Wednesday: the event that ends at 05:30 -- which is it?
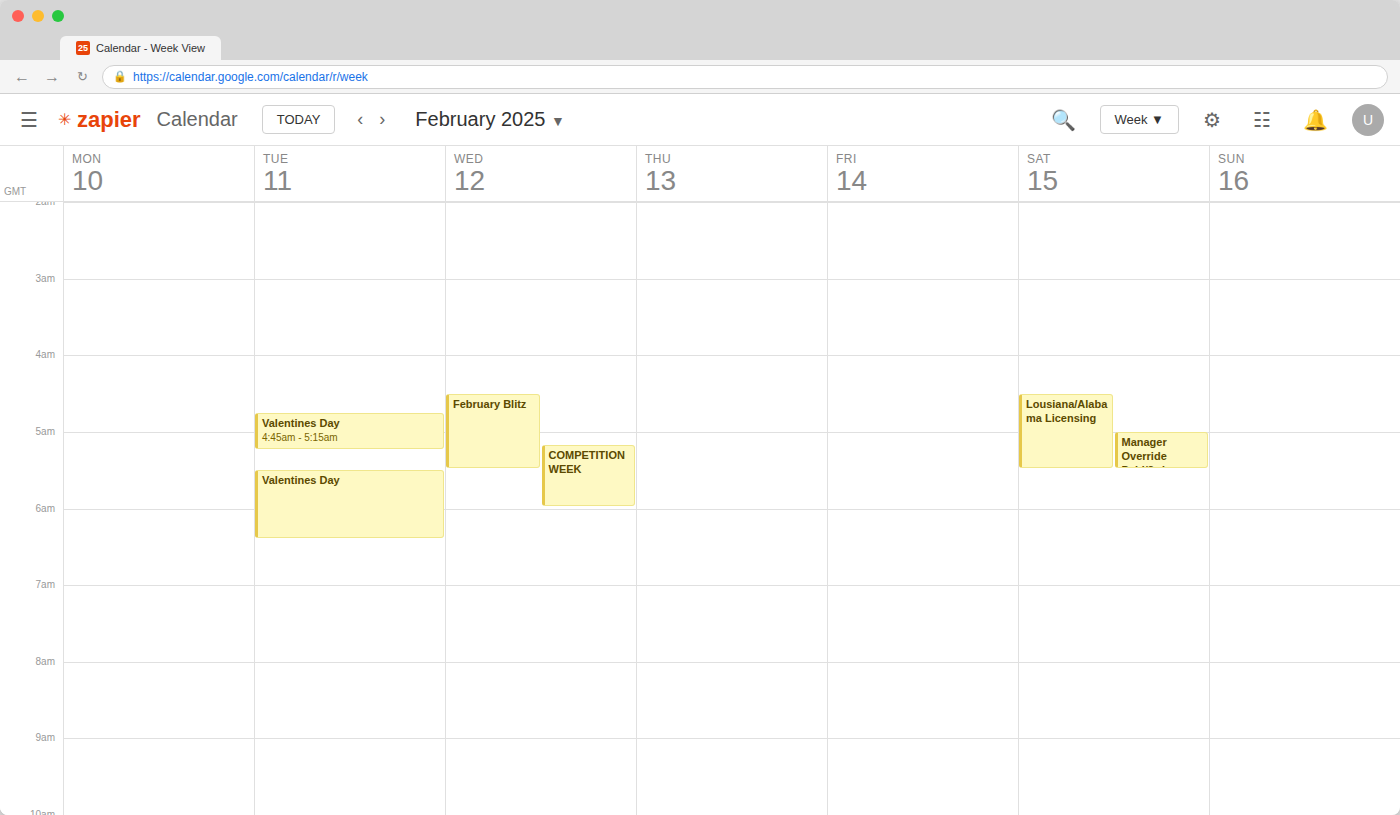
"February Blitz"